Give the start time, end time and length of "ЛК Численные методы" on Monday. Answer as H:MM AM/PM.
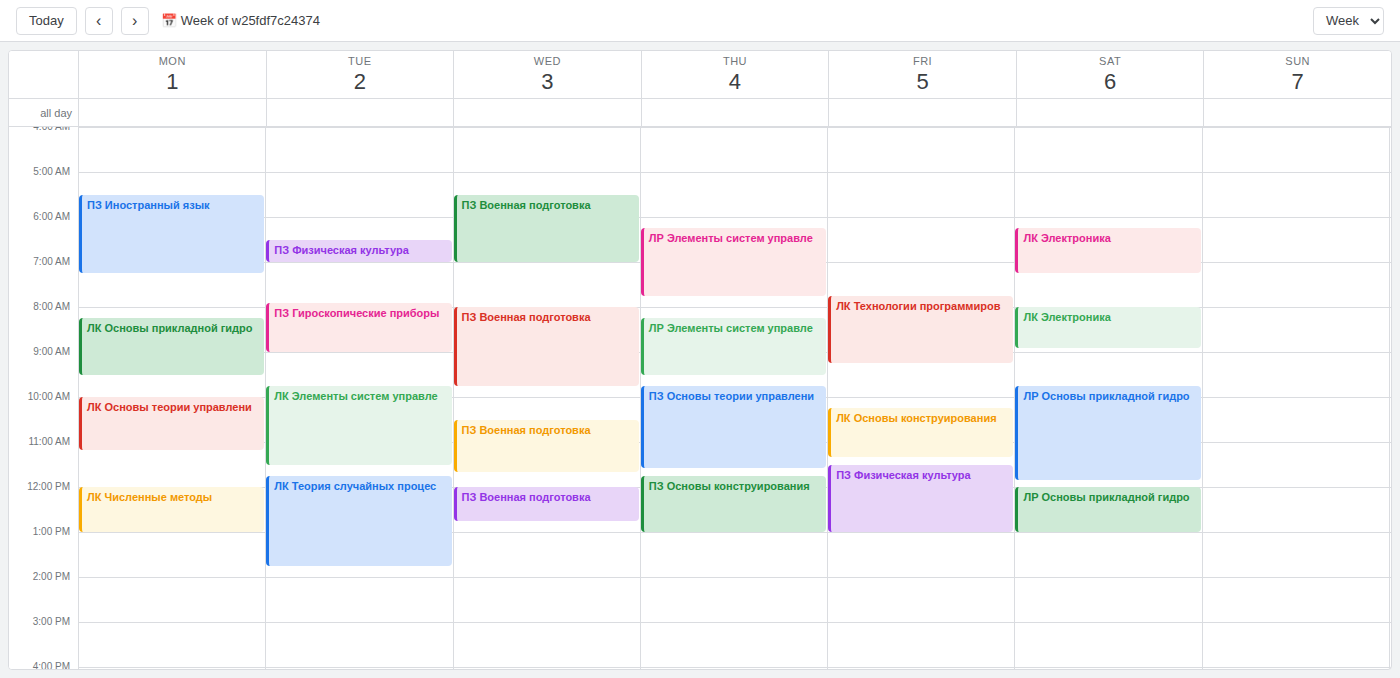
12:00 PM to 1:00 PM, 1 hour